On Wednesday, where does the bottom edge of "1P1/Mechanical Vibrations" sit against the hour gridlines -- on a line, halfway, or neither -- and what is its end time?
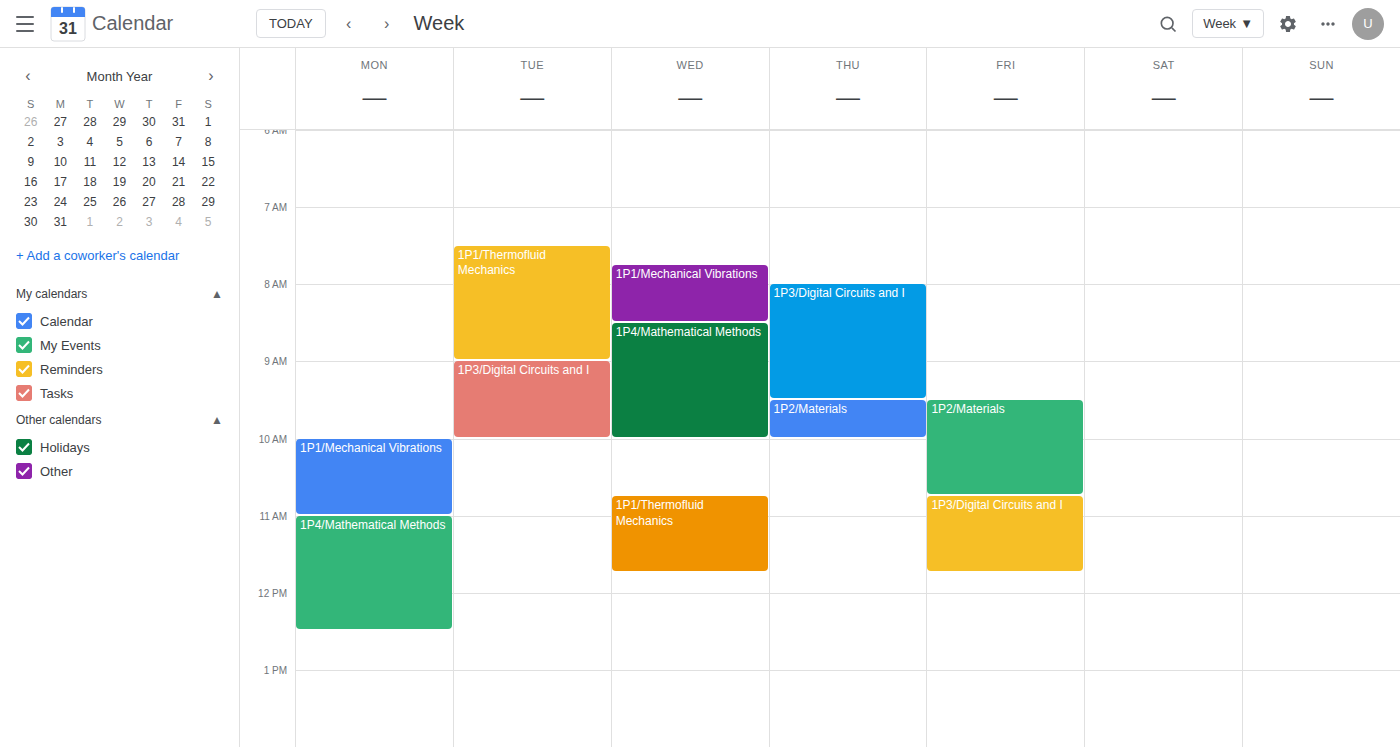
8:30 AM -- halfway between the 8 AM and 9 AM lines.